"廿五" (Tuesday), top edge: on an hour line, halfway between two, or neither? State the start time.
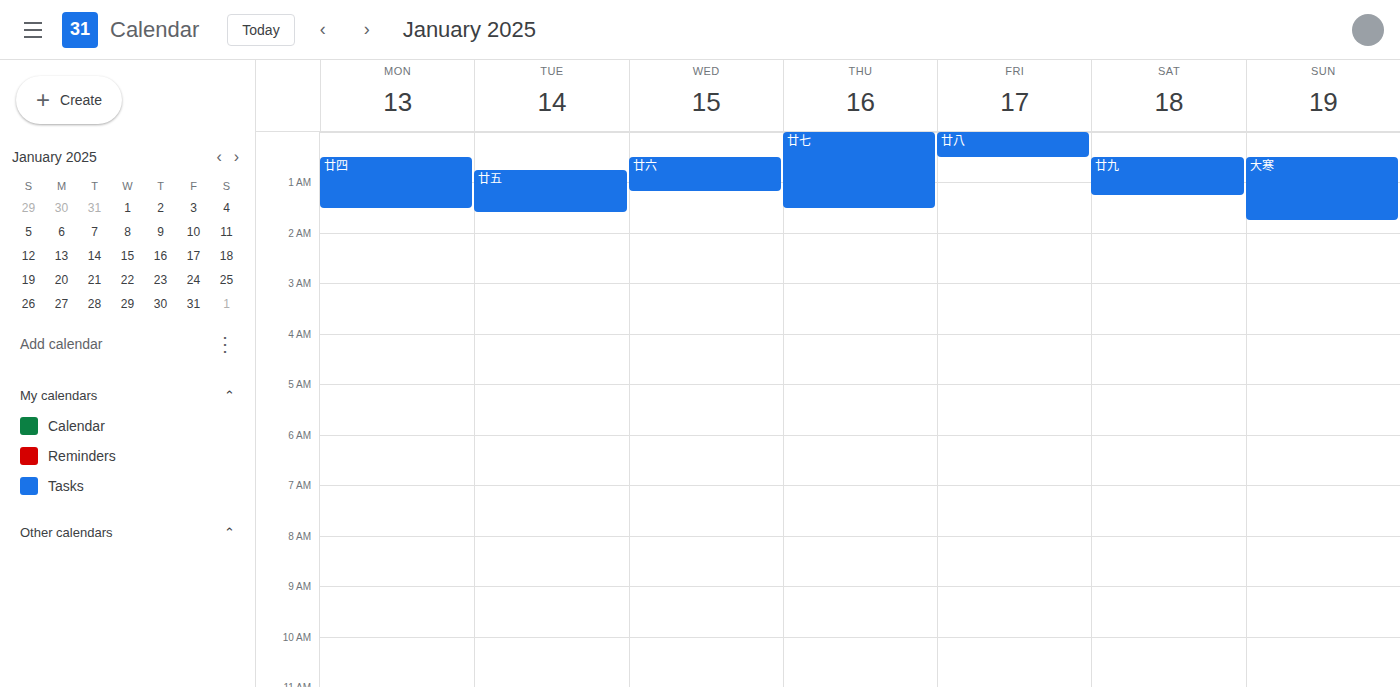
12:45 AM -- neither: three quarters of the way from the 12 AM line to the 1 AM line.